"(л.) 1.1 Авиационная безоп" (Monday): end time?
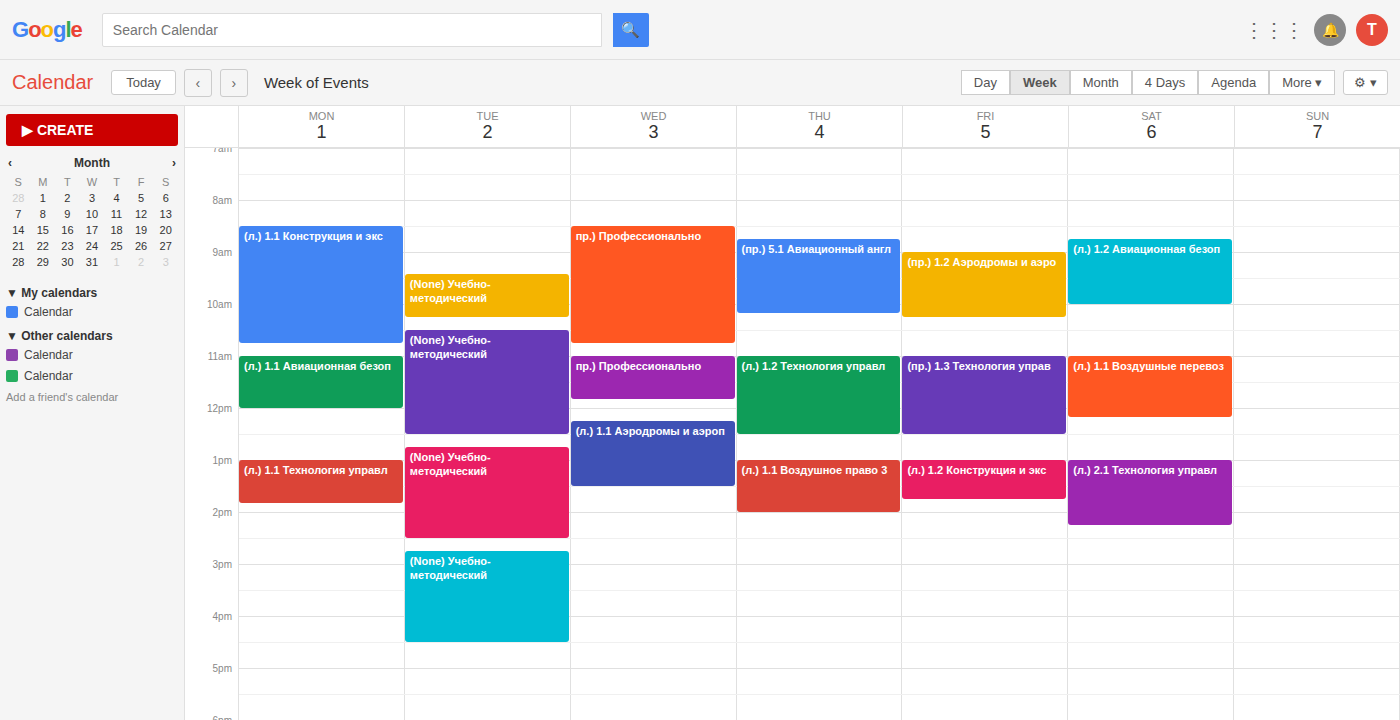
12:00 PM